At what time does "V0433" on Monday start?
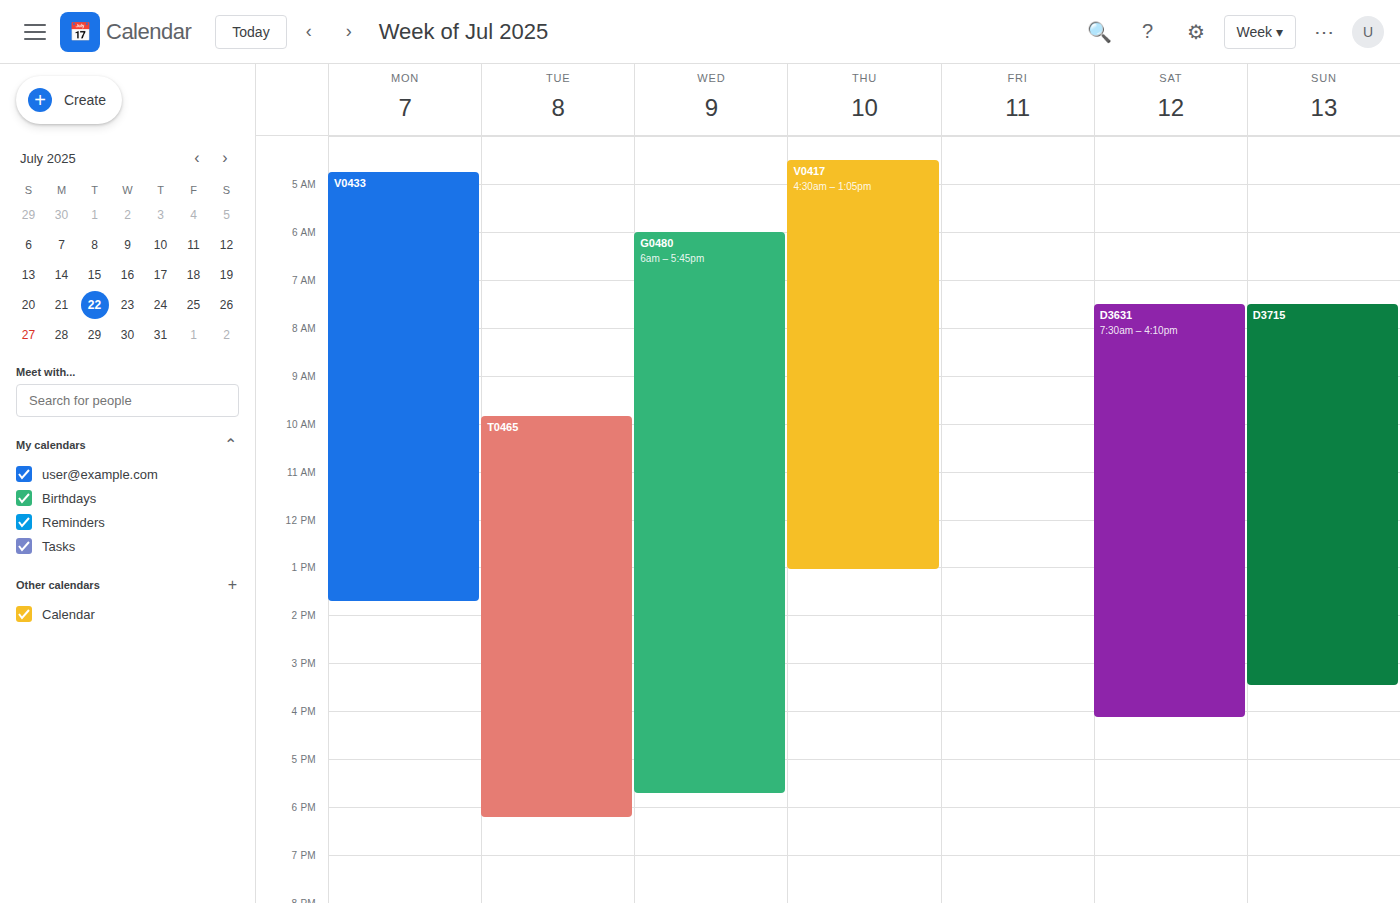
4:45 AM